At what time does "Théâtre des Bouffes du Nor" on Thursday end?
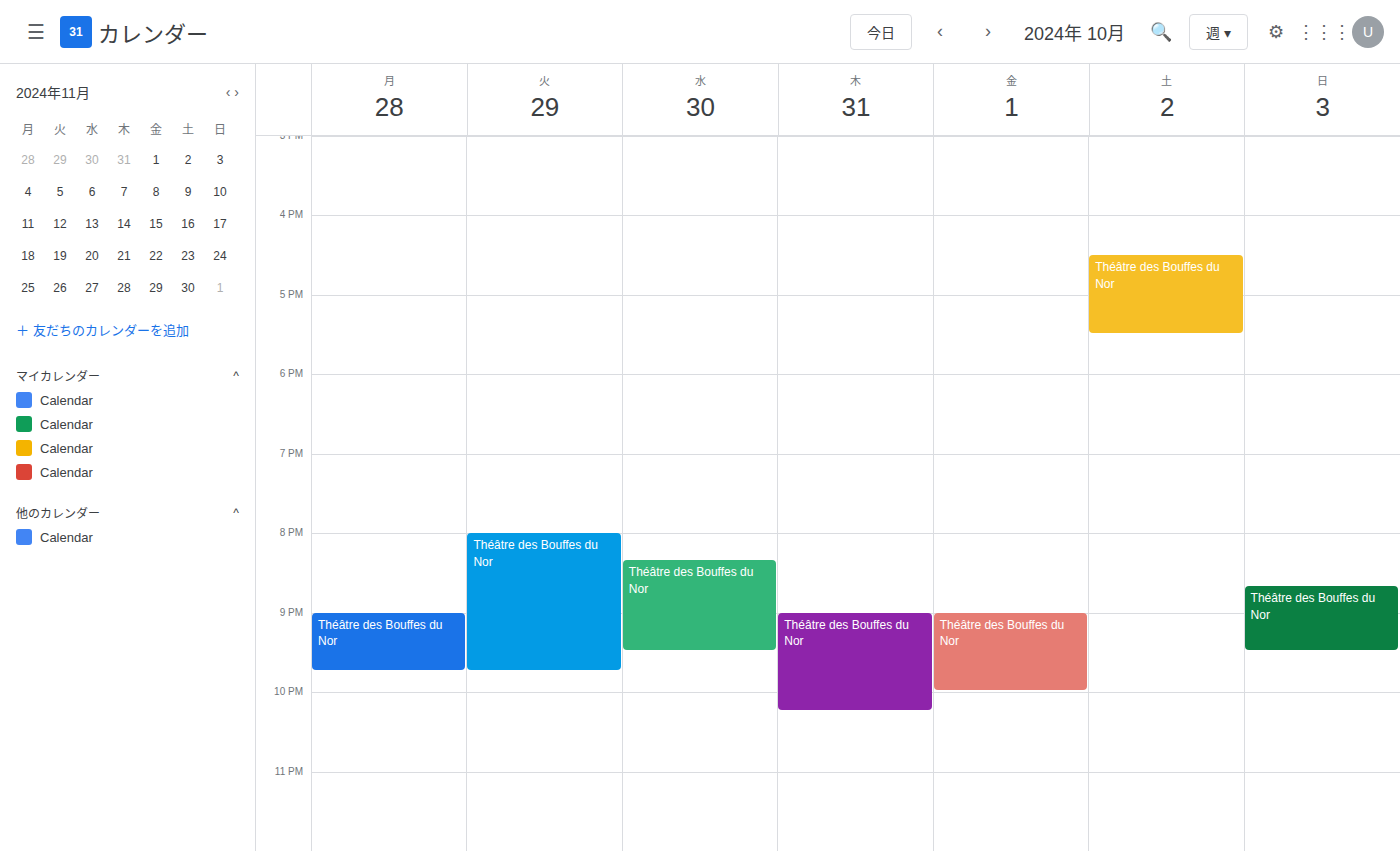
10:15 PM